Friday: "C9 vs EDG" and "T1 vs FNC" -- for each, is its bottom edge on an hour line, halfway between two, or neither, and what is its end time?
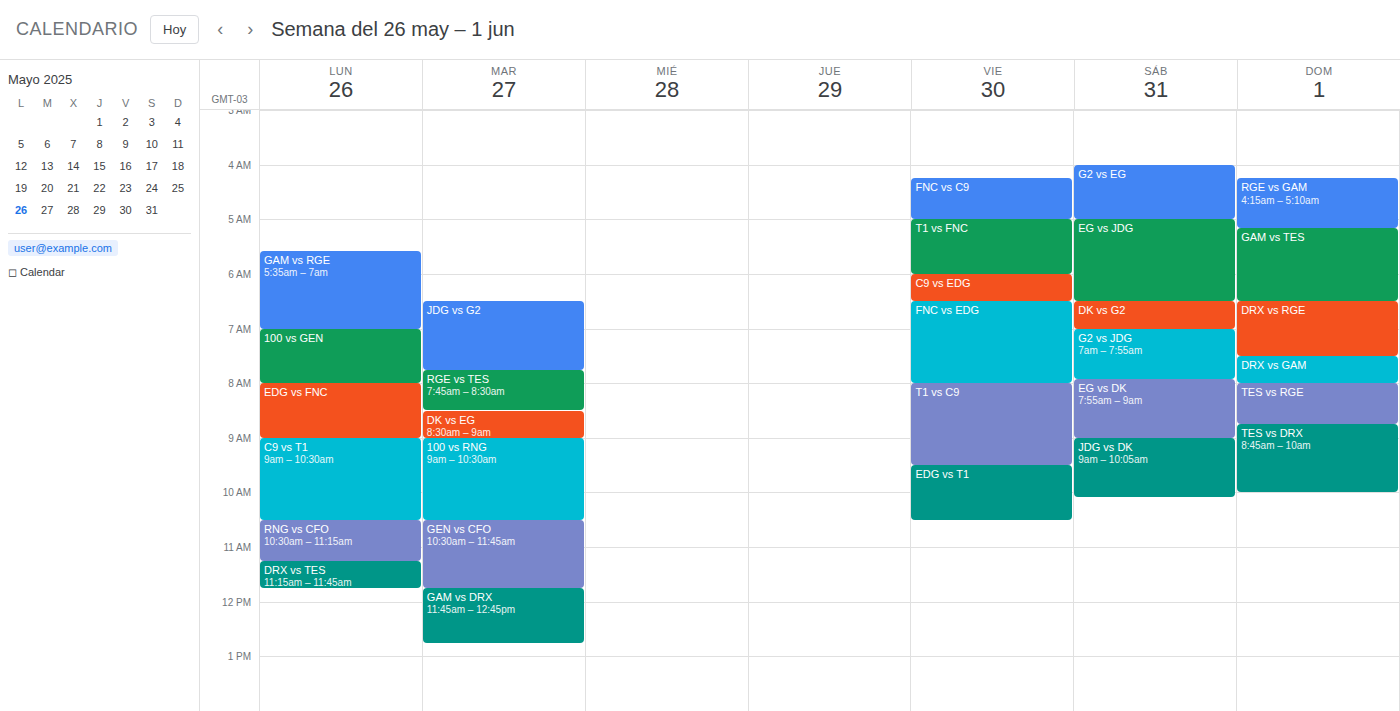
"C9 vs EDG": 6:30 AM, halfway between the 6 AM and 7 AM lines. "T1 vs FNC": 6:00 AM, exactly on the 6 AM line.